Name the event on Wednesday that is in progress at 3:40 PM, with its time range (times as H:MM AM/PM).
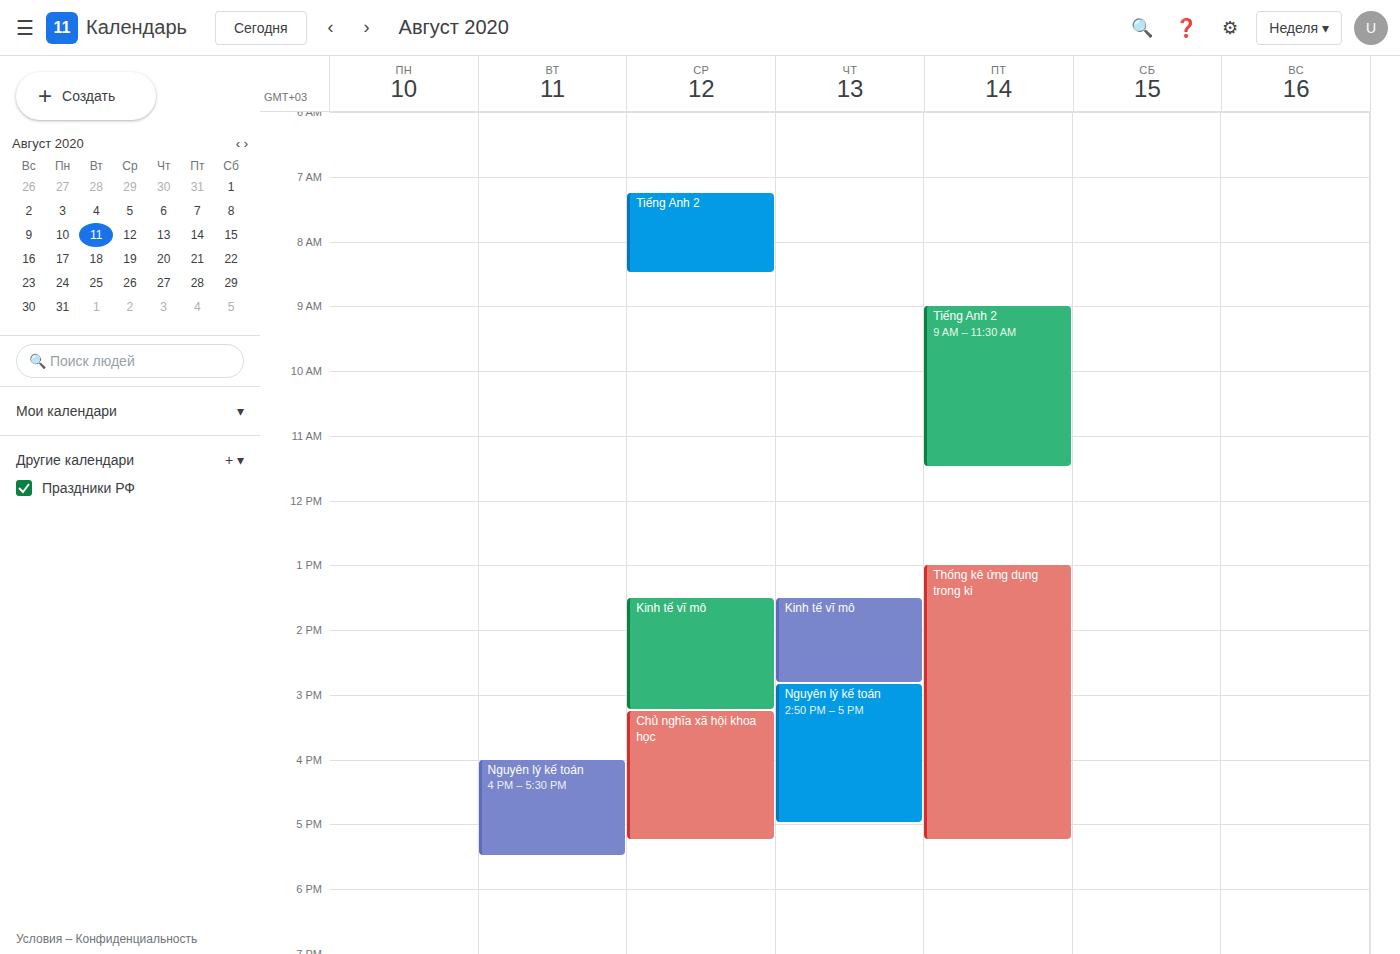
"Chủ nghĩa xã hội khoa học", 3:15 PM to 5:15 PM